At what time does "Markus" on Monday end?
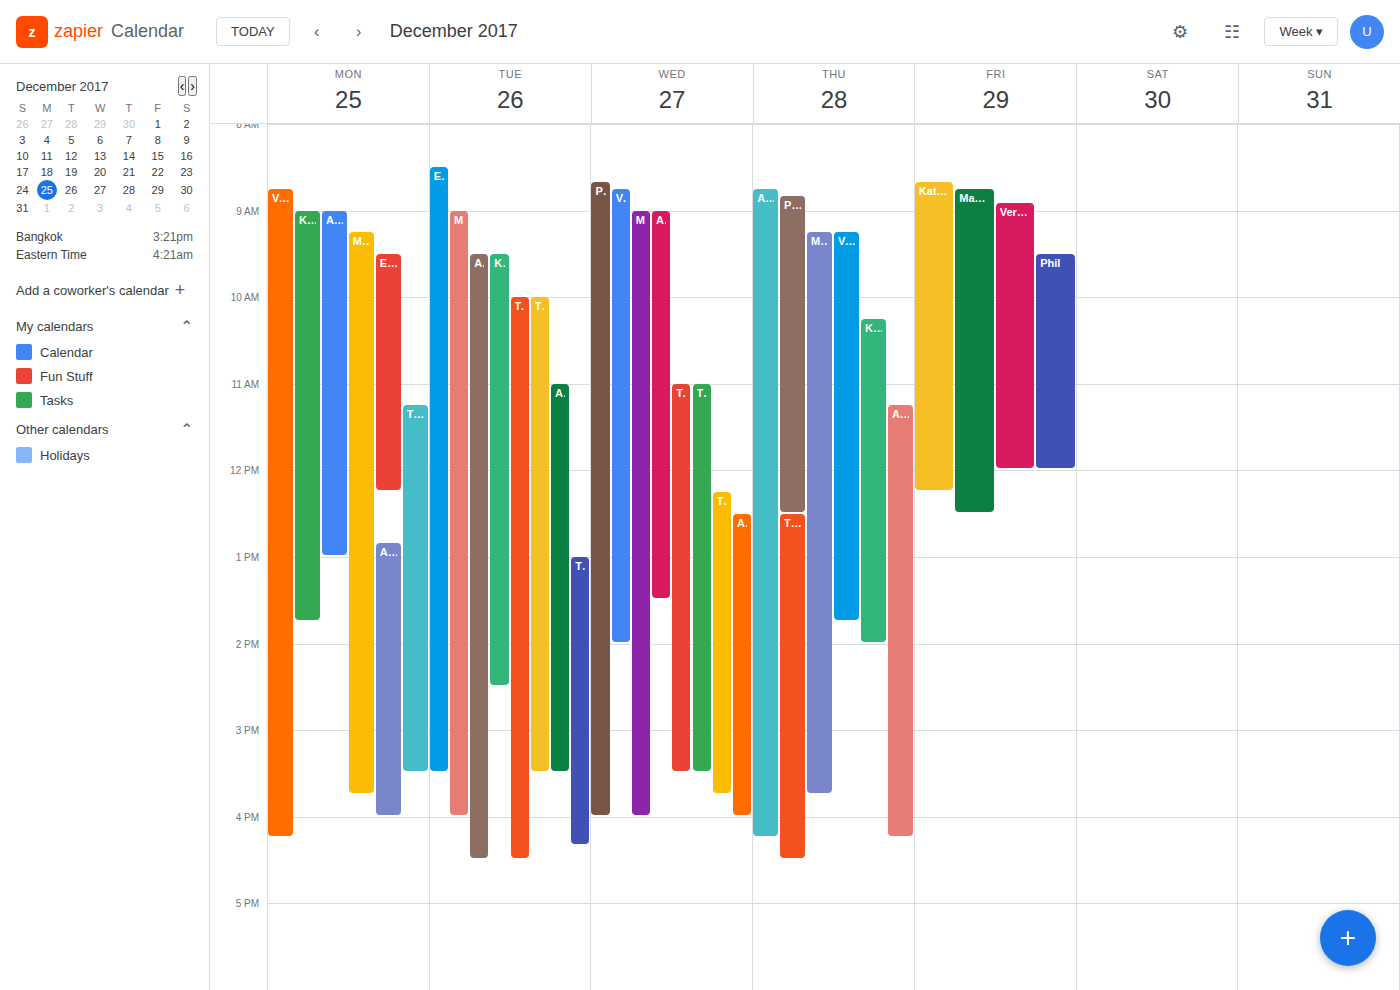
3:45 PM